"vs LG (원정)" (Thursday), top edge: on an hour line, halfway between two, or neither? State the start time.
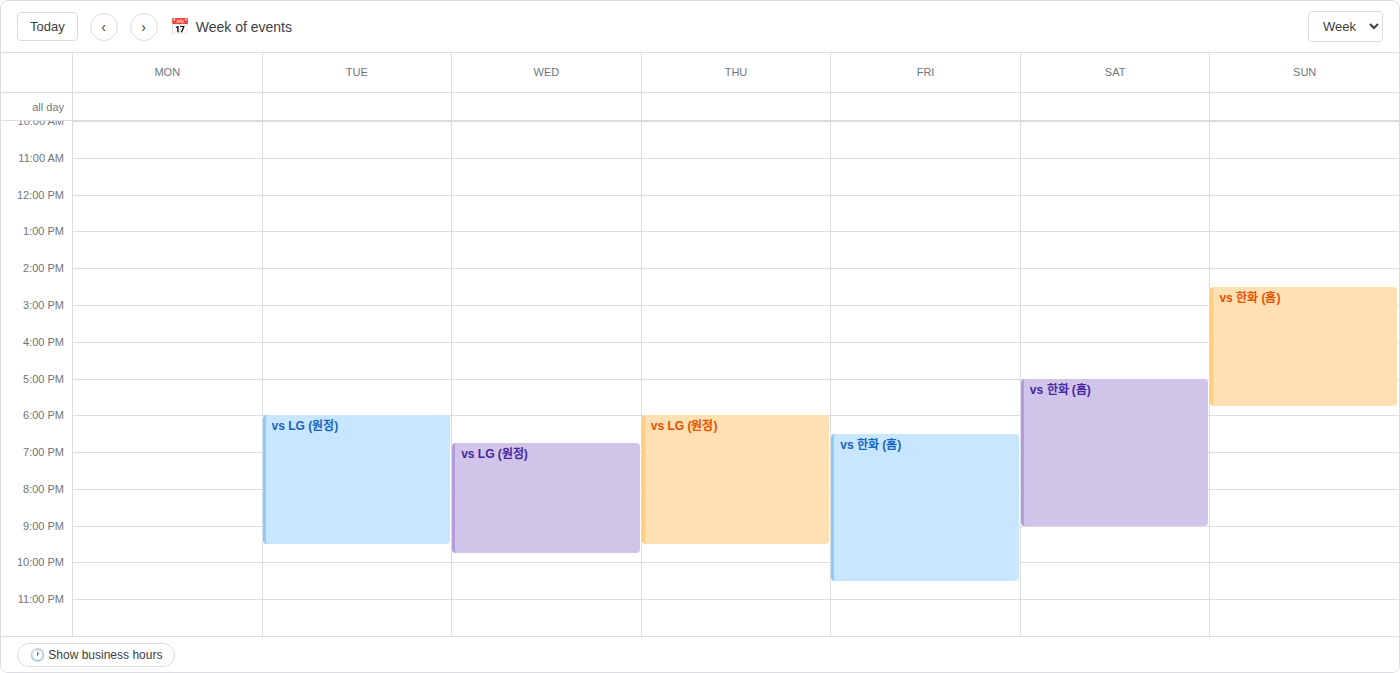
6:00 PM -- exactly on the 6 PM line.